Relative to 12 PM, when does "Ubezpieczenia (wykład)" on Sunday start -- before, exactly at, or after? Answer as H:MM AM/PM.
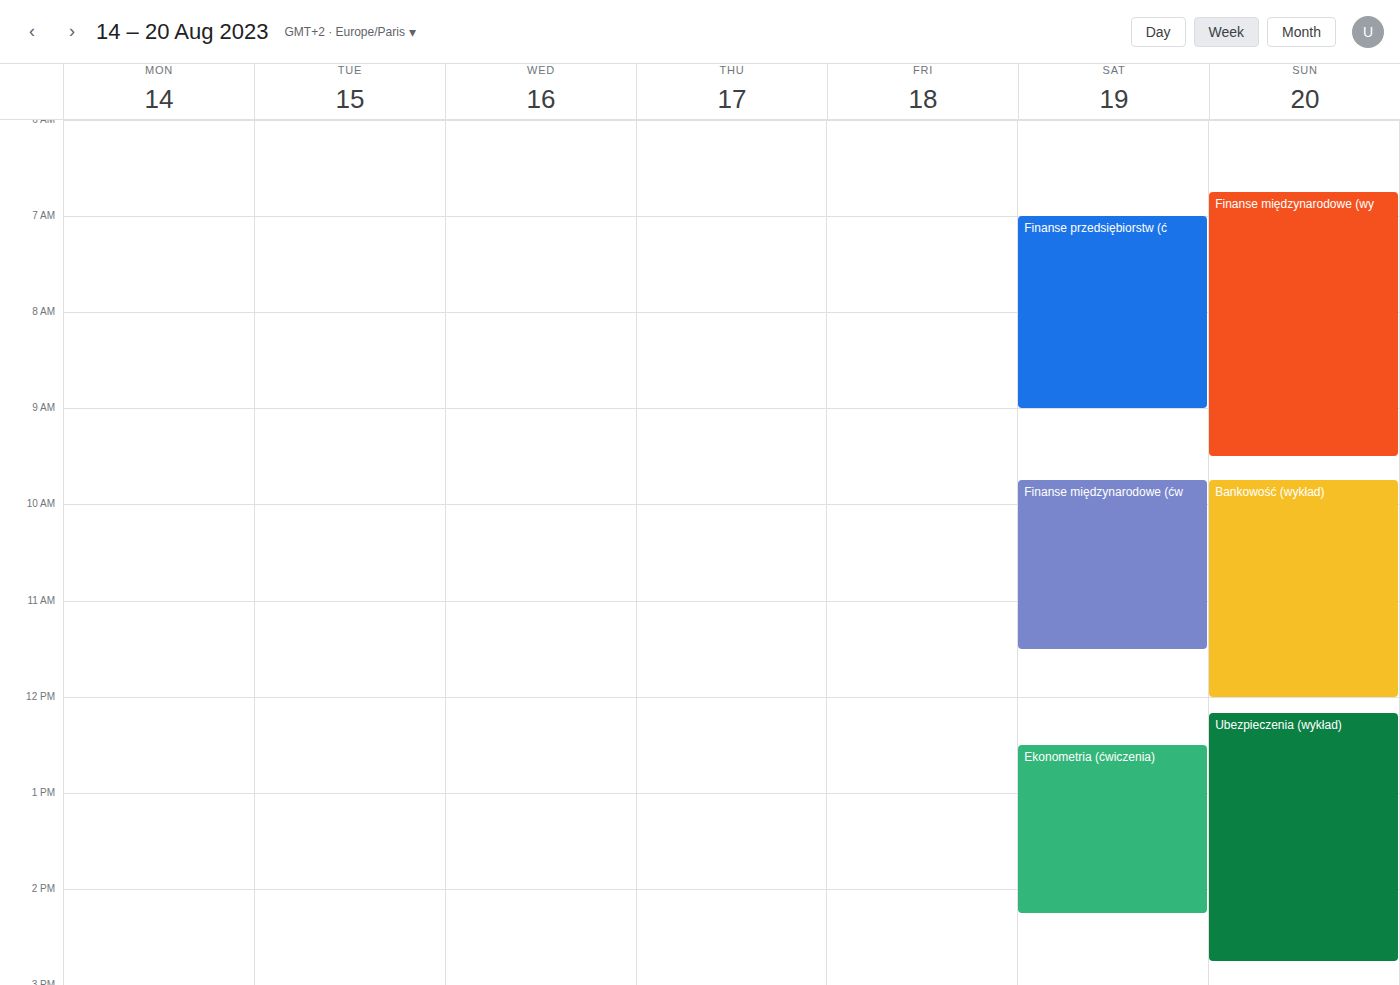
12:10 PM -- after 12 PM, 10 minutes below the 12 PM line.